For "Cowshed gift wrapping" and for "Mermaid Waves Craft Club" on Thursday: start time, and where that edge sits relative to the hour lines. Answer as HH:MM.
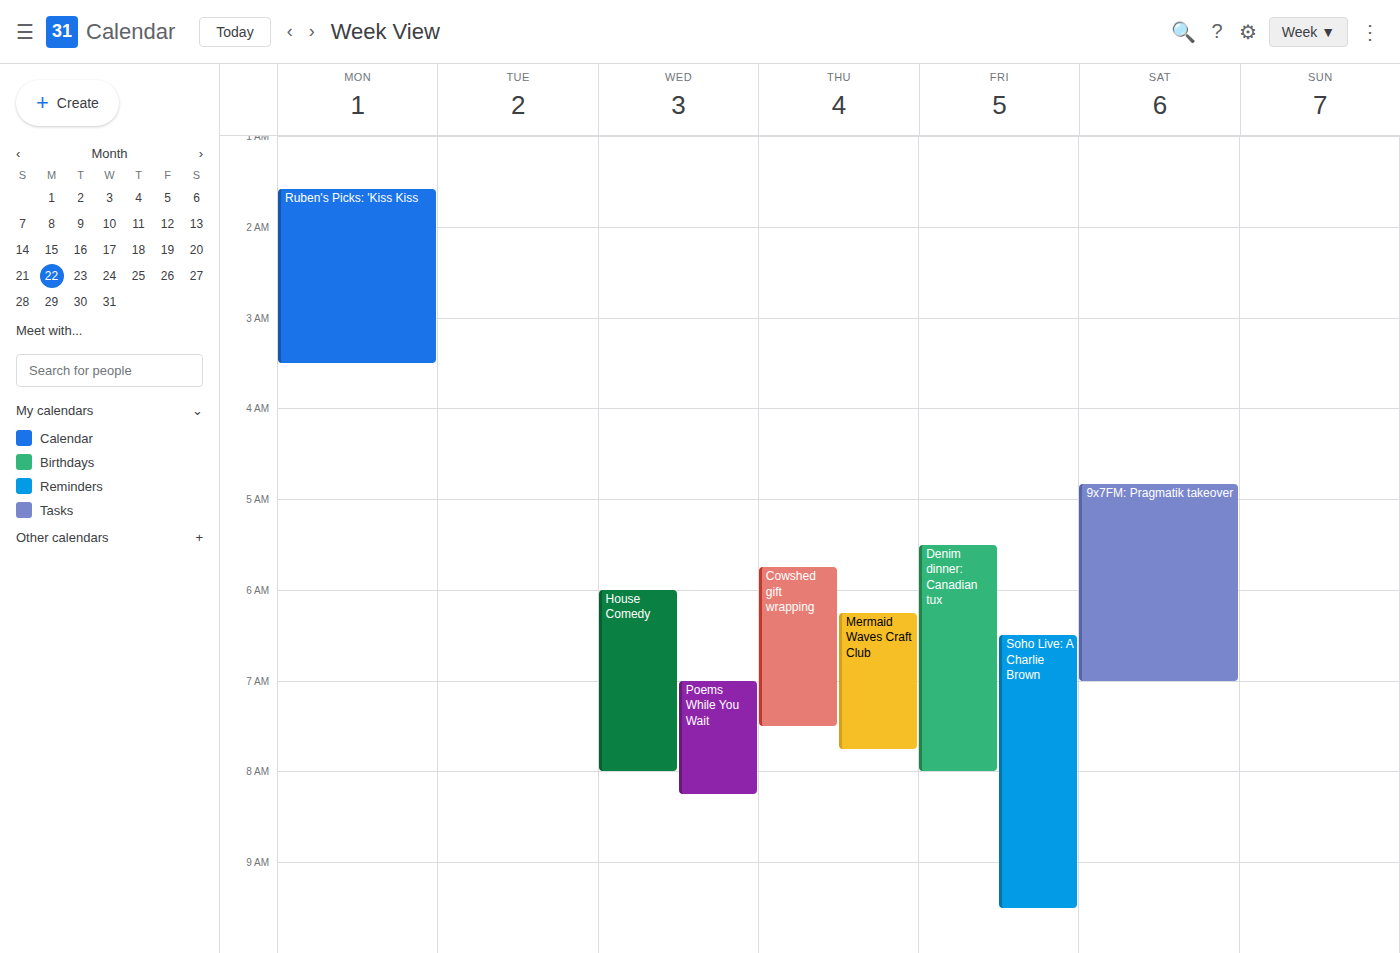
"Cowshed gift wrapping": 05:45, neither: three quarters of the way from the 05:00 line to the 06:00 line. "Mermaid Waves Craft Club": 06:15, neither: a quarter of the way from the 06:00 line to the 07:00 line.